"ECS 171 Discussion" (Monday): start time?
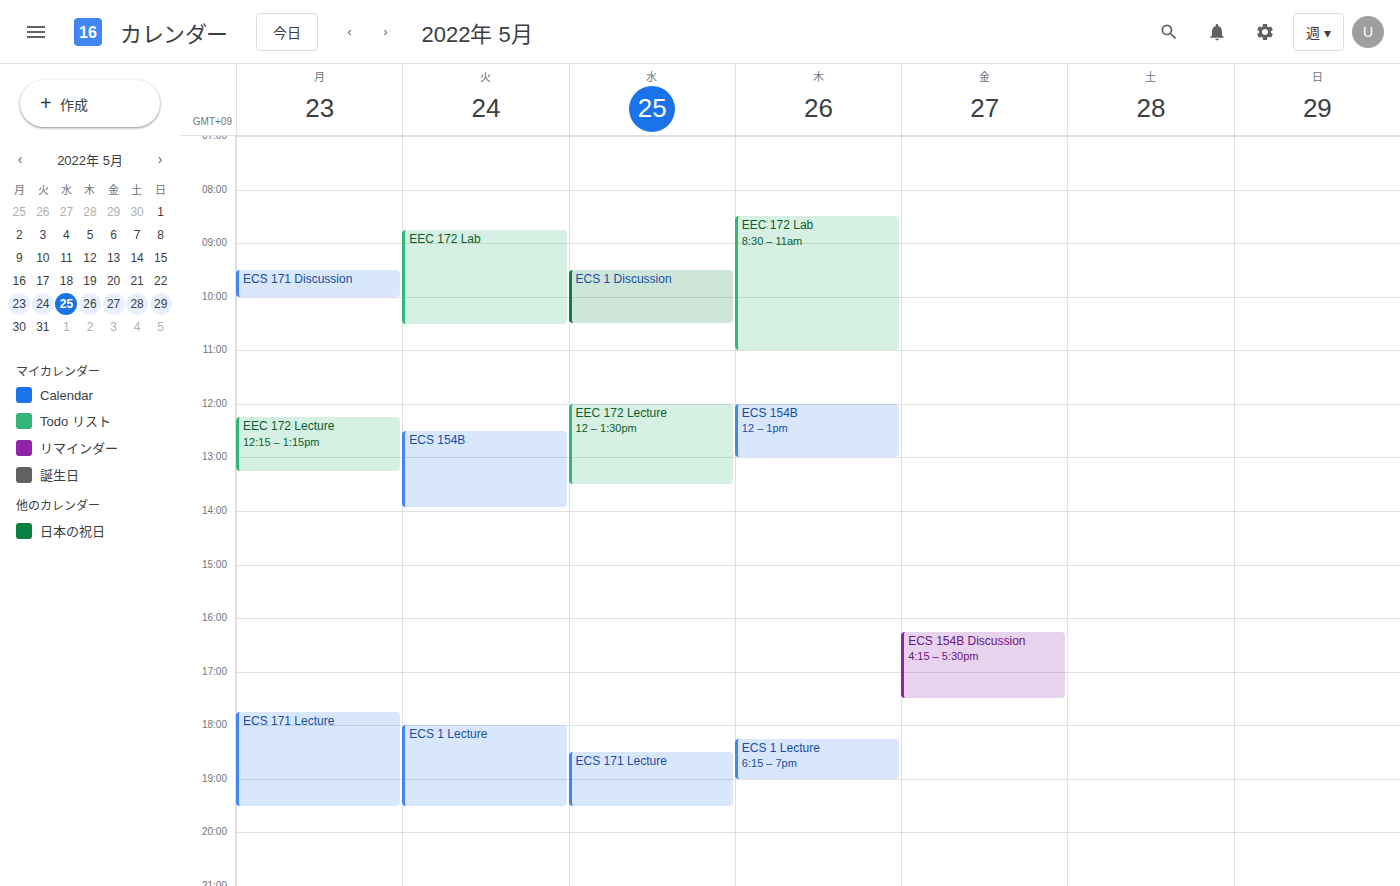
09:30